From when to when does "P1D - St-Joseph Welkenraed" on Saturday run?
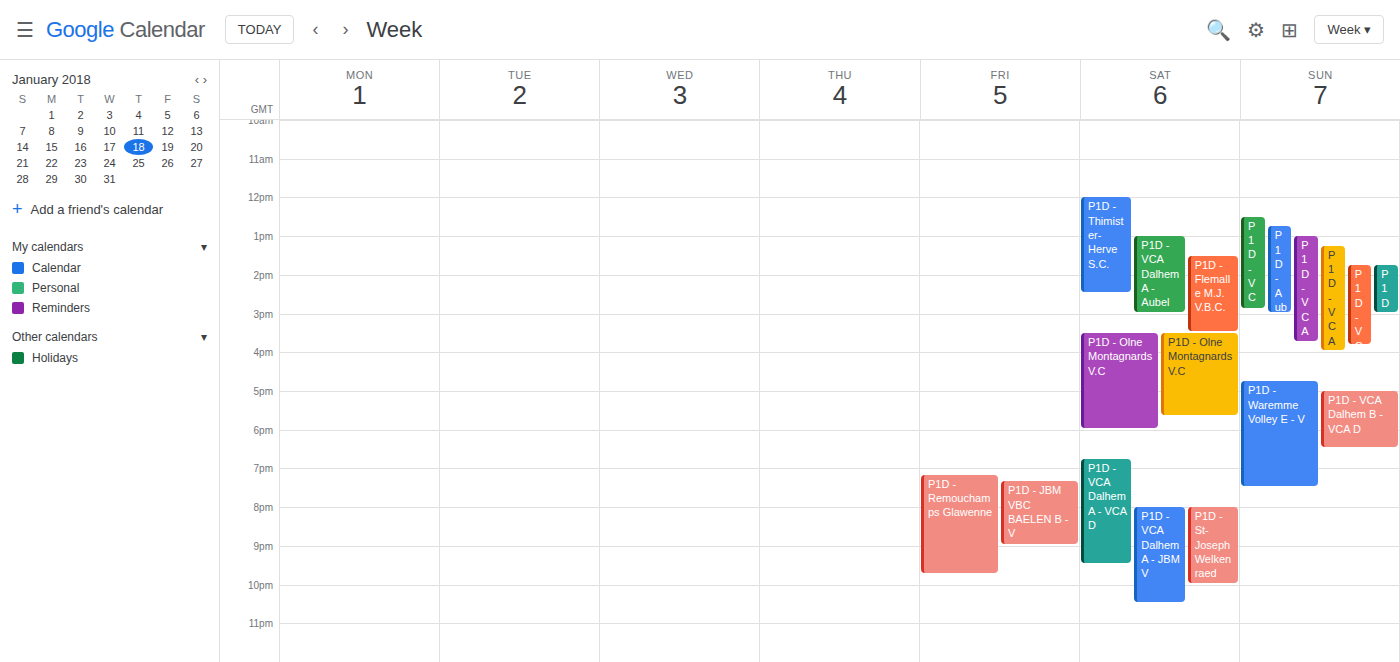
8:00 PM to 10:00 PM